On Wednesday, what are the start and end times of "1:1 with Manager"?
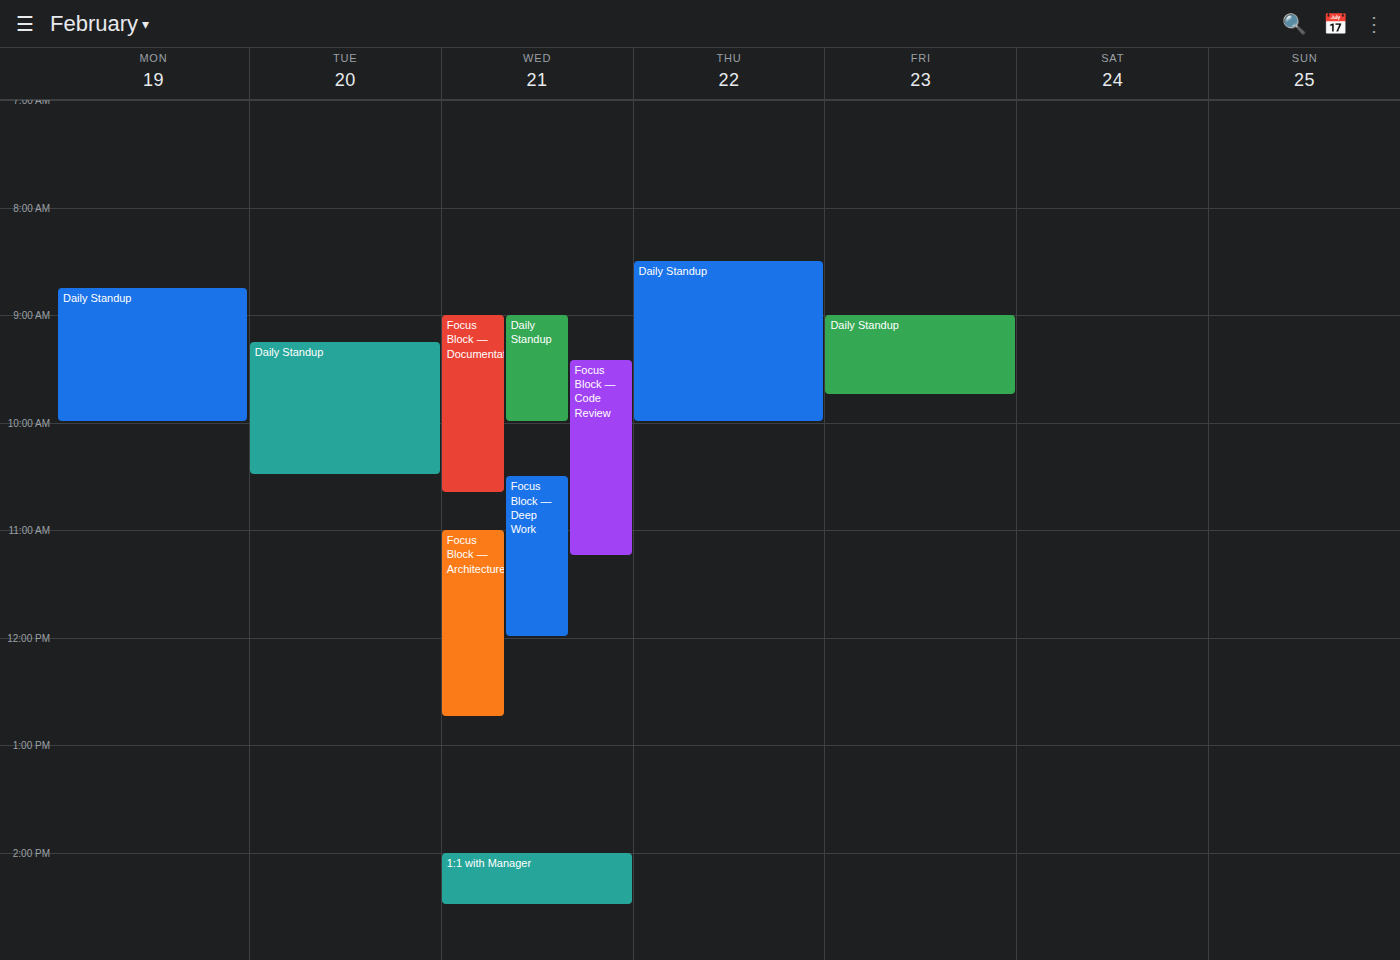
2:00 PM to 2:30 PM